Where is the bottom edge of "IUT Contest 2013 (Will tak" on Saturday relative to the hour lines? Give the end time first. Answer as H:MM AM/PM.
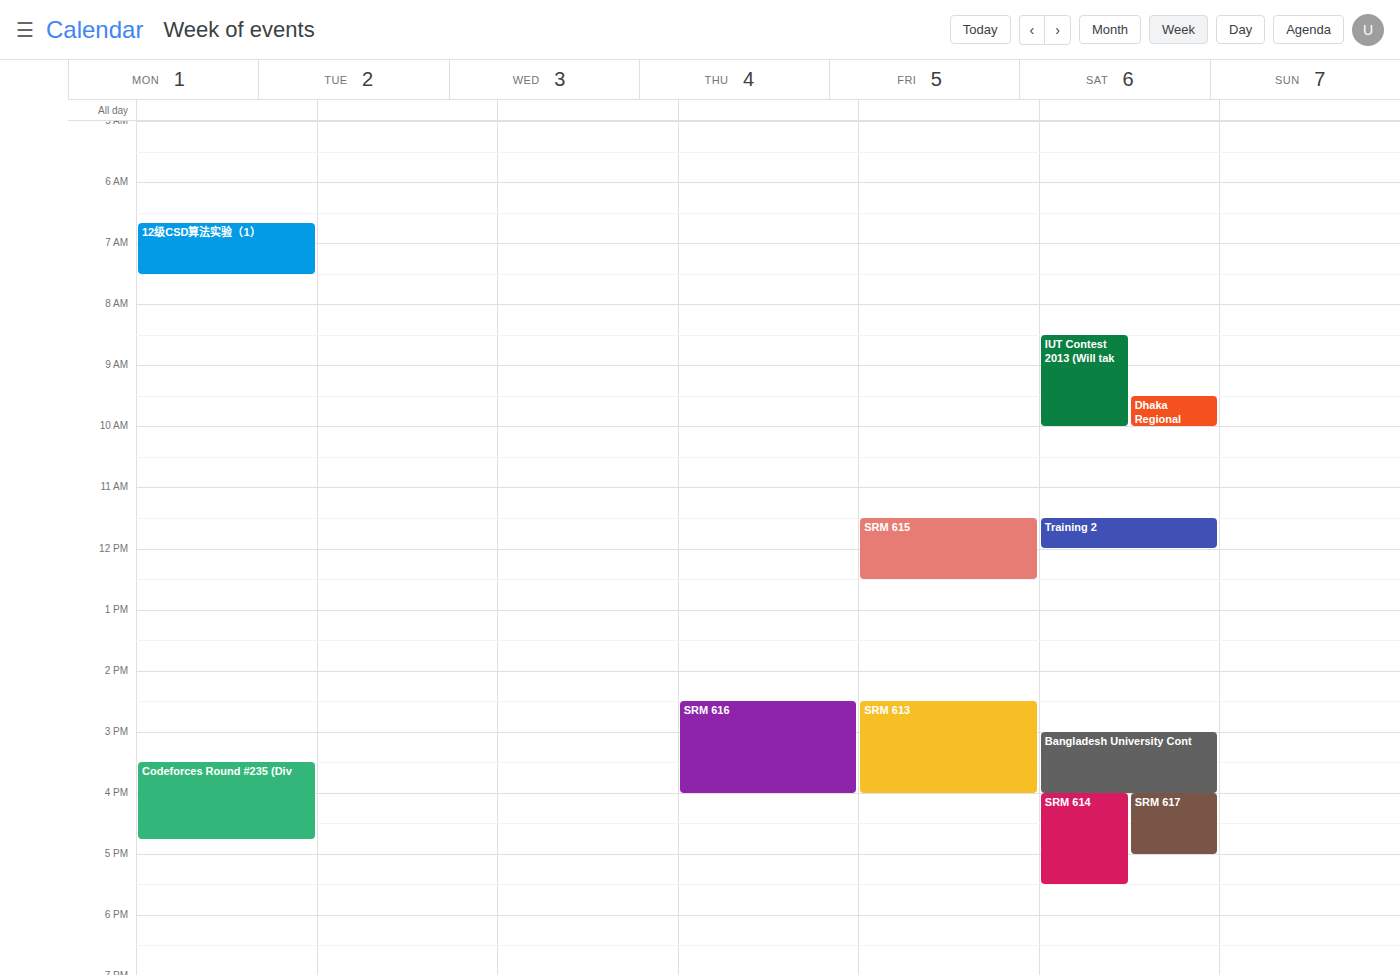
10:00 AM -- exactly on the 10 AM line.